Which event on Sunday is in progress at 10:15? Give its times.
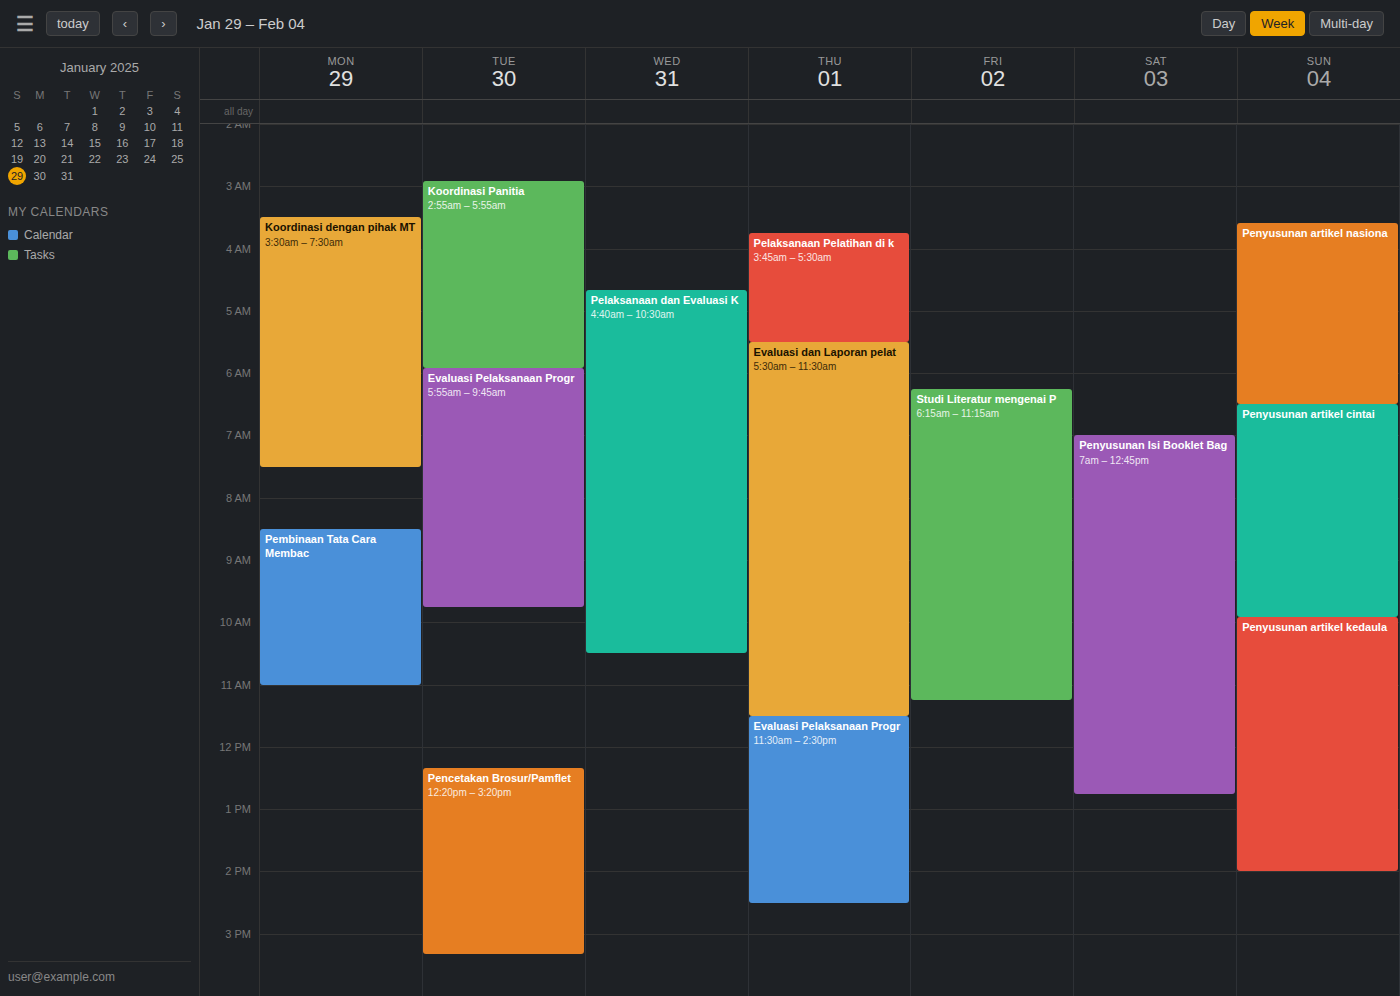
"Penyusunan artikel kedaula", 09:55 to 14:00